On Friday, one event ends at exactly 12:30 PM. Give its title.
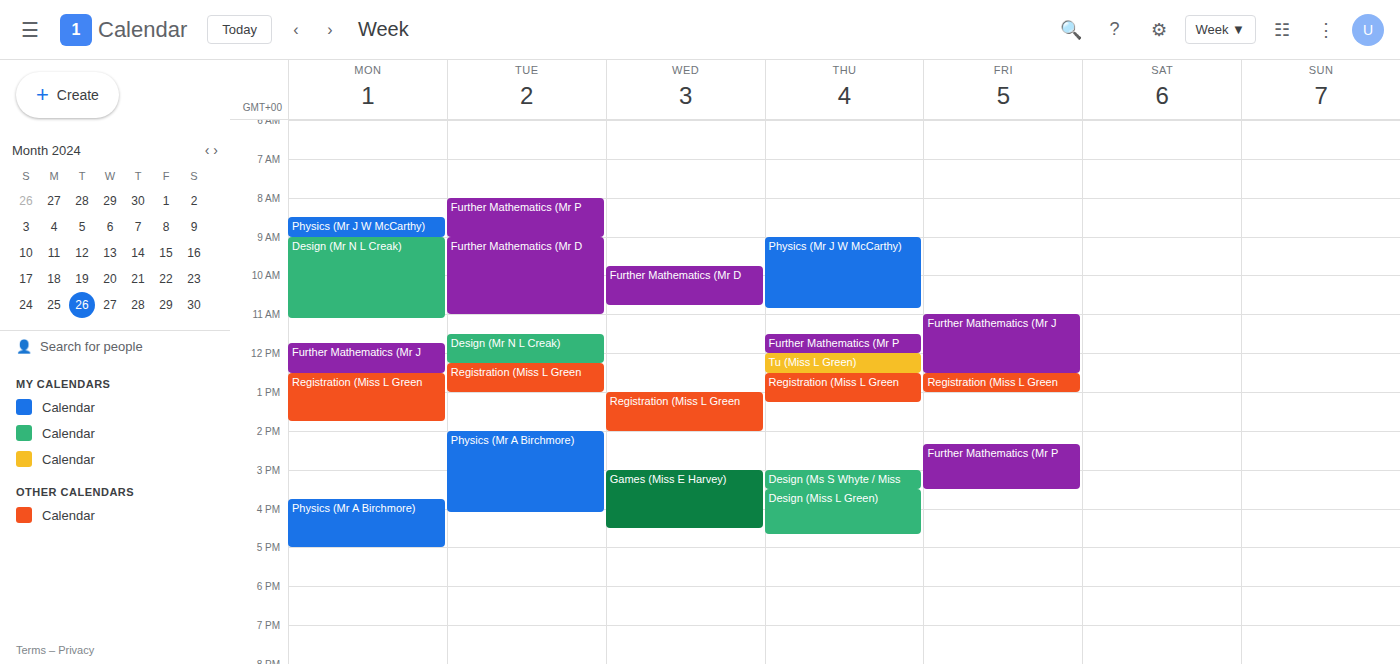
"Further Mathematics (Mr J"